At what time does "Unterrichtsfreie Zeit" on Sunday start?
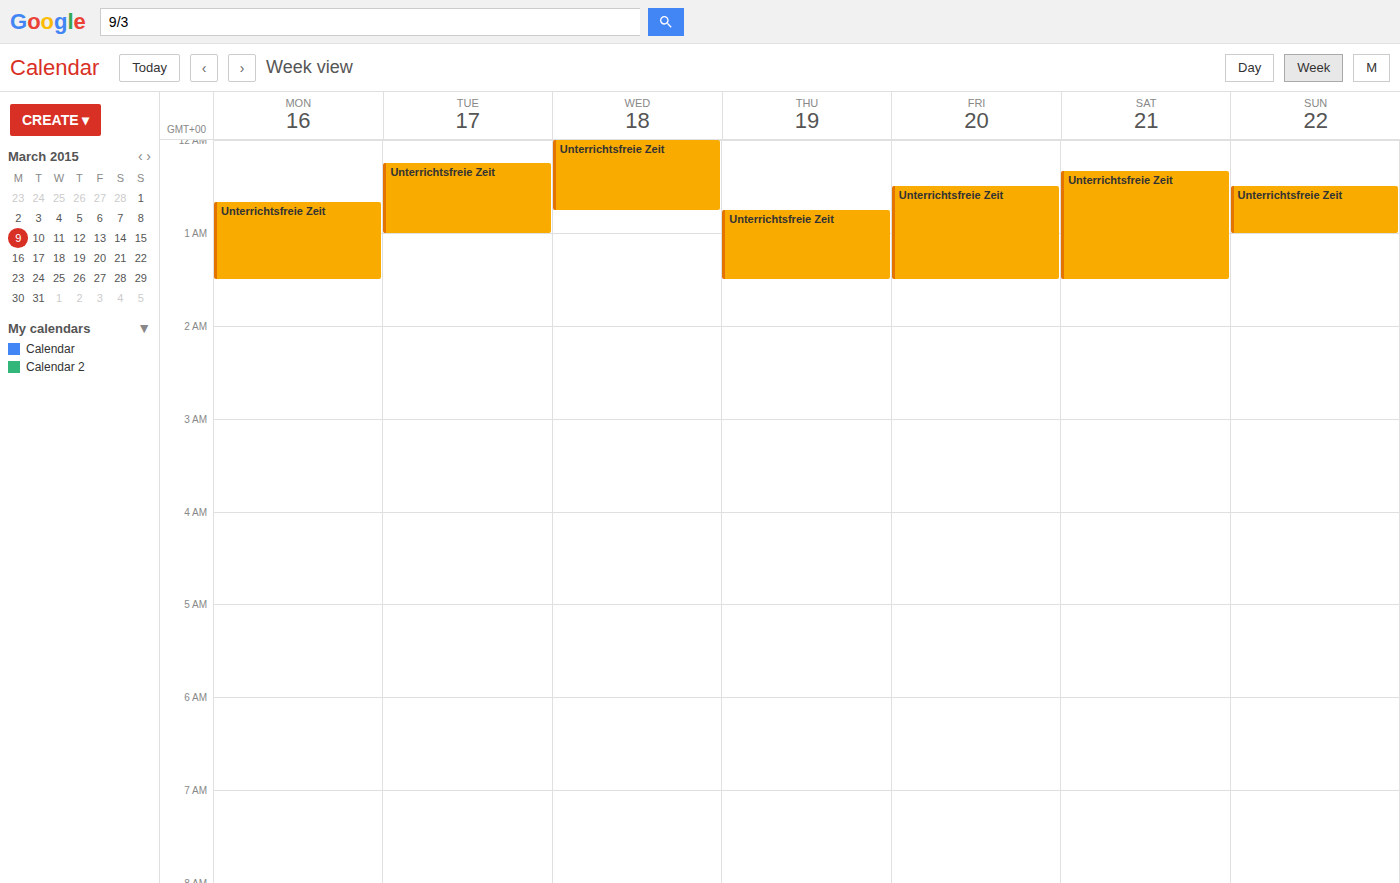
12:30 AM